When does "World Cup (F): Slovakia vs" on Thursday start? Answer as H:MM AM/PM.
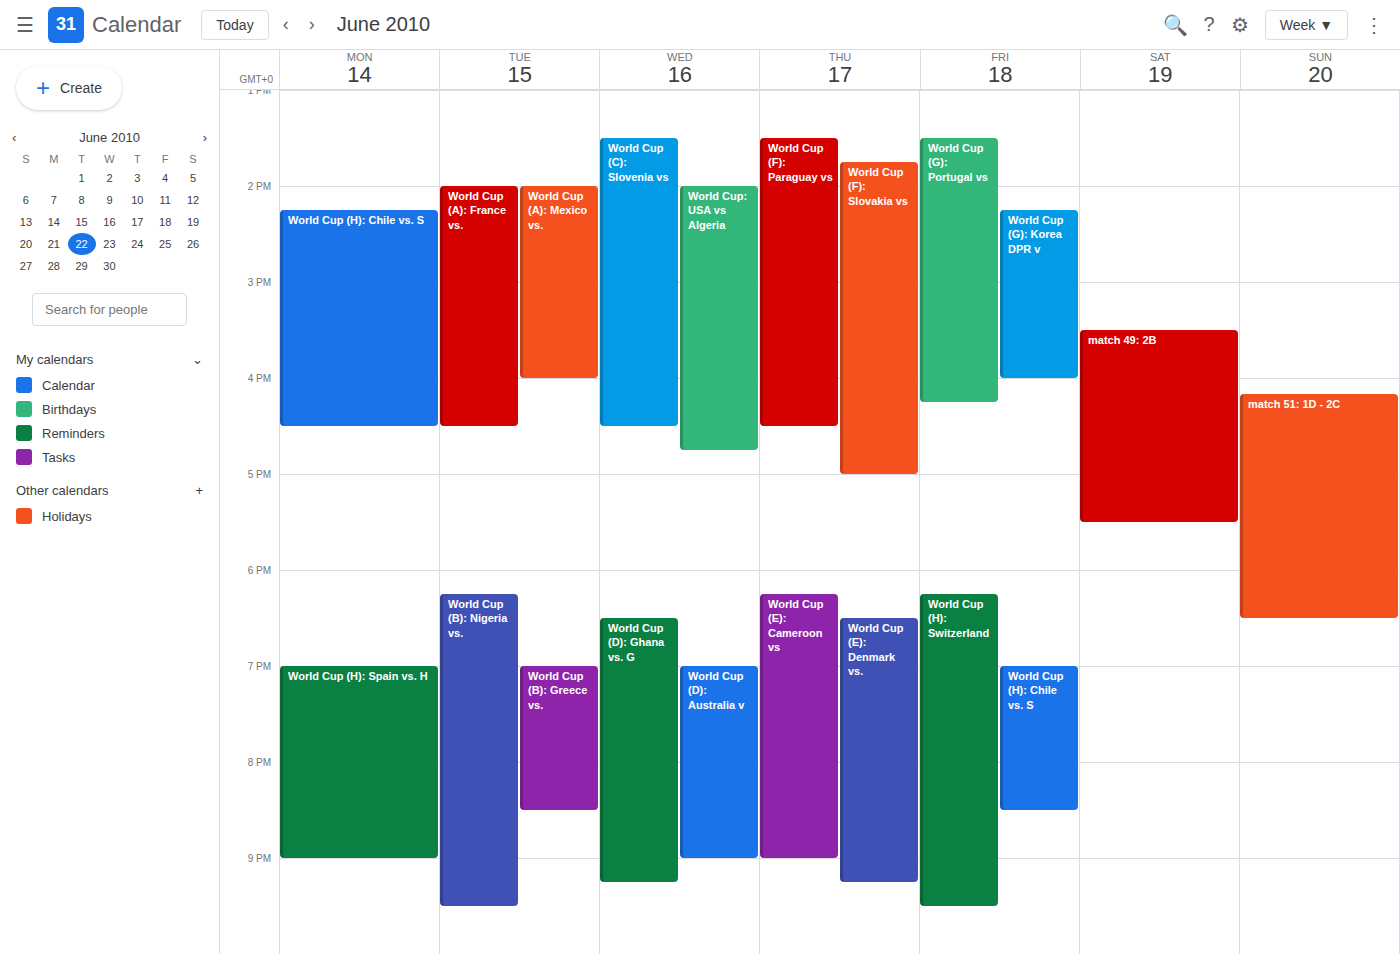
1:45 PM